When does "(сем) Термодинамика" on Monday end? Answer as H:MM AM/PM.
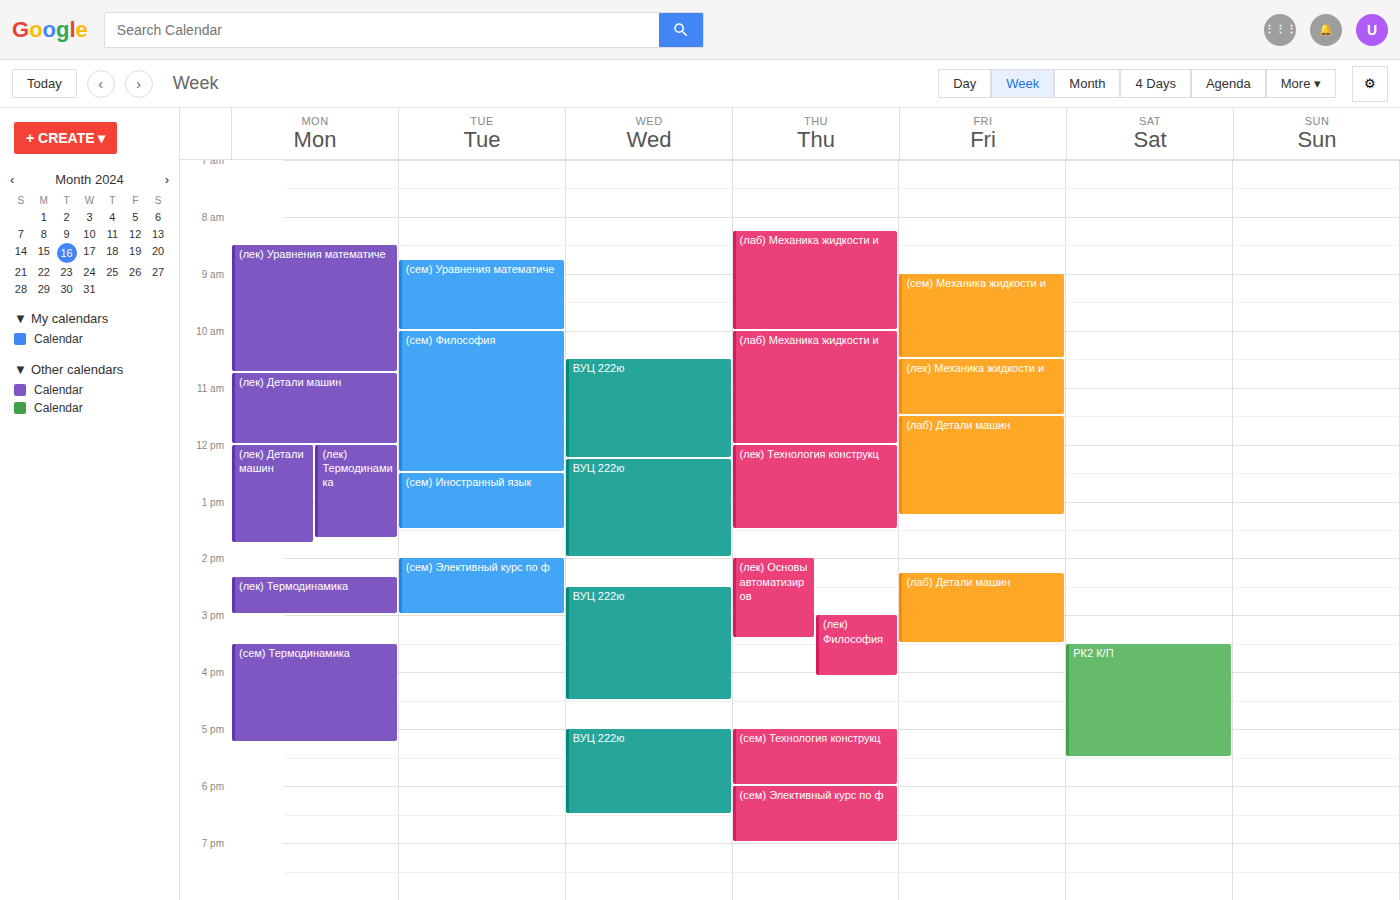
5:15 PM